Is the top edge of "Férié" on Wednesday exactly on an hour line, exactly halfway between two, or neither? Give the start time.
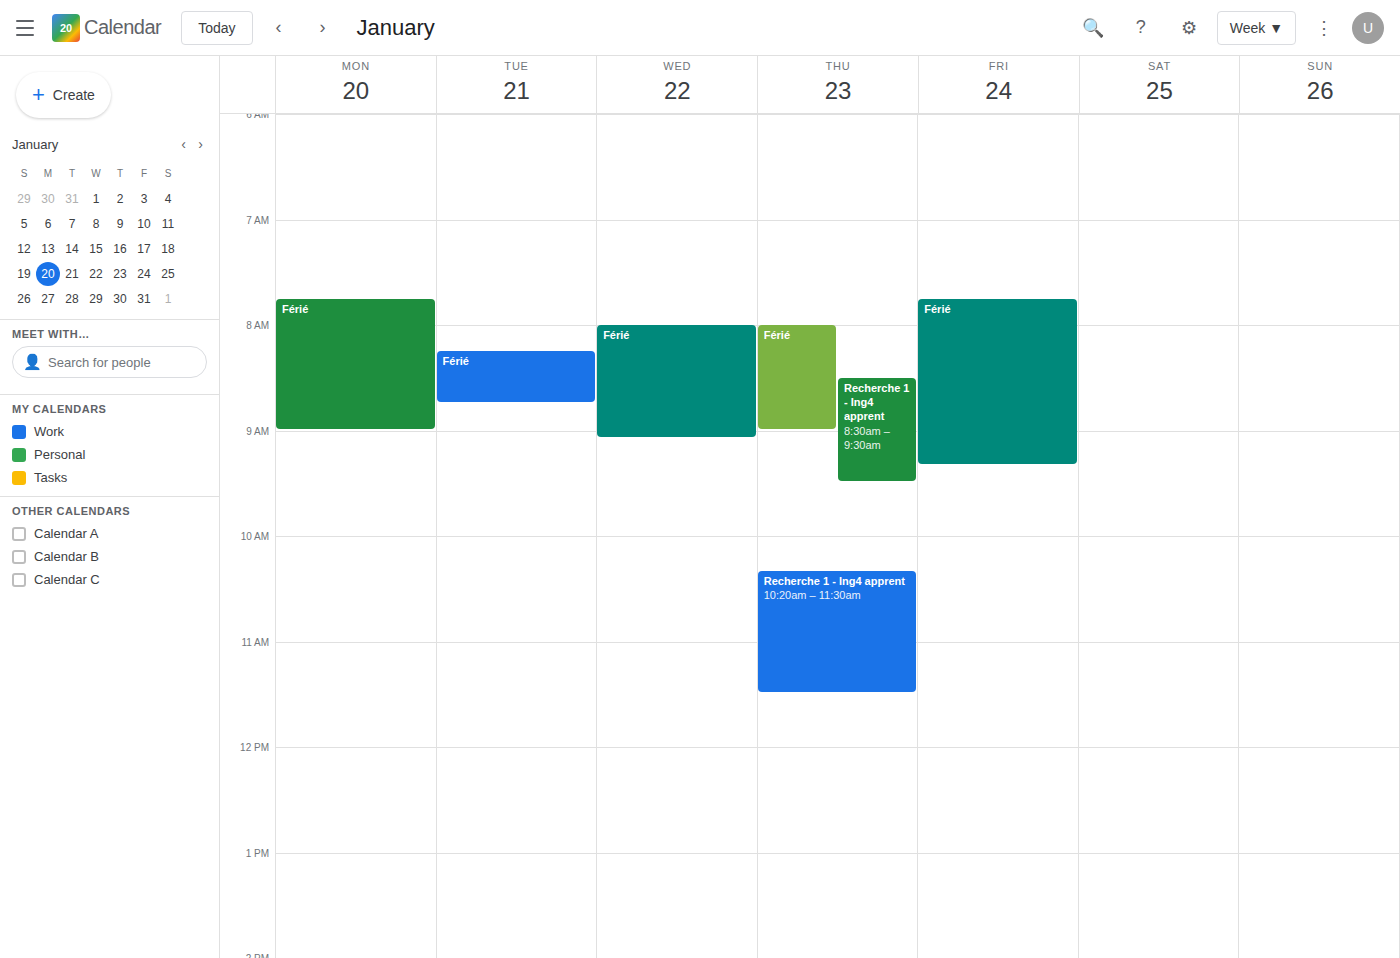
8:00 AM -- exactly on the 8 AM line.